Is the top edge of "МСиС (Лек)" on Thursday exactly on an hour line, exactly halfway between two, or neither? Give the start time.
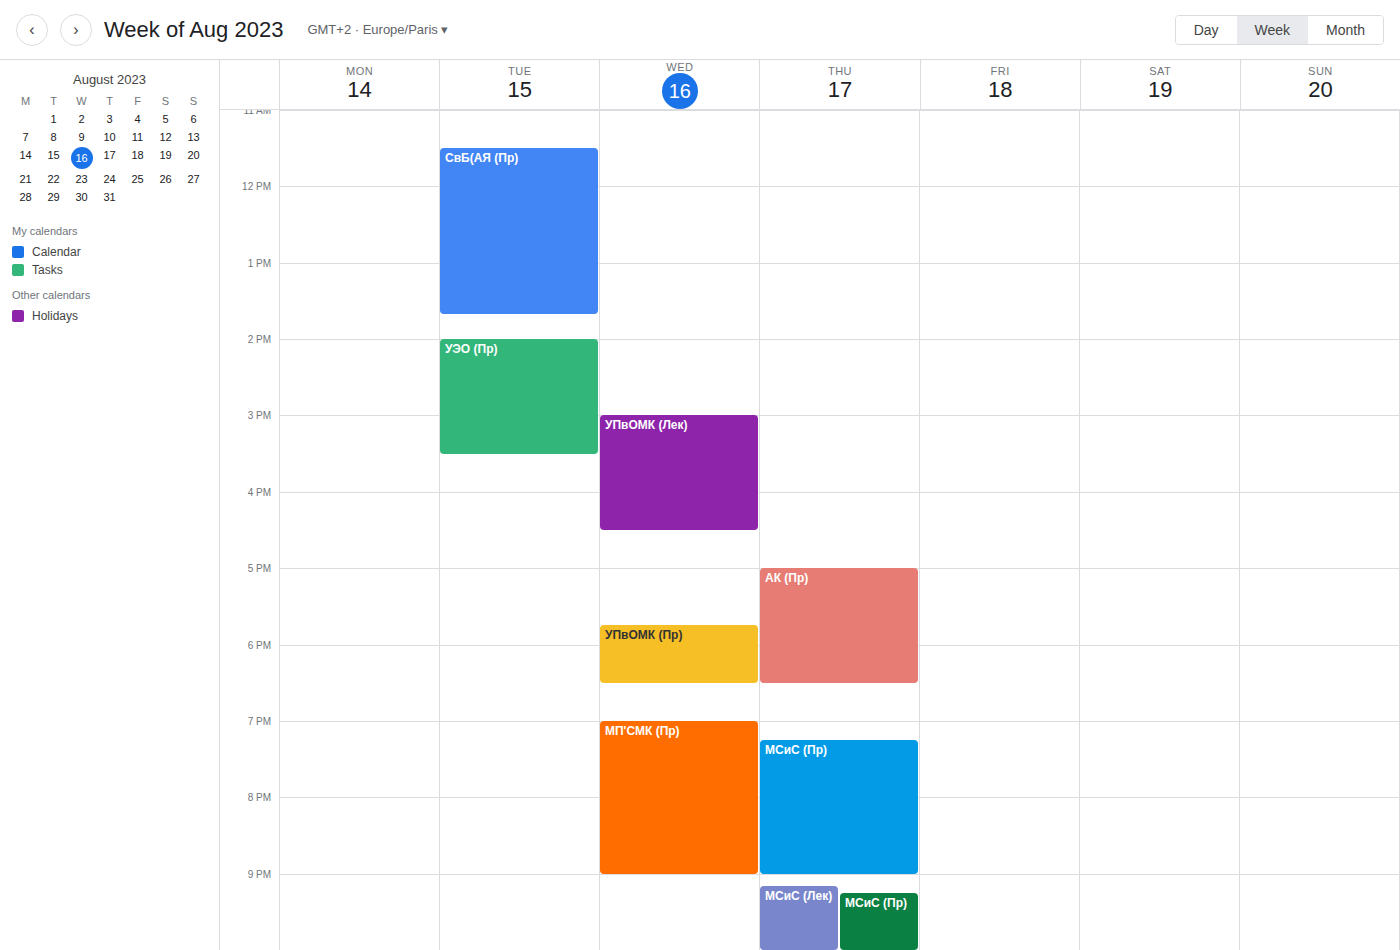
21:10 -- neither: 10 minutes below the 21:00 line and 50 minutes above the 22:00 line.